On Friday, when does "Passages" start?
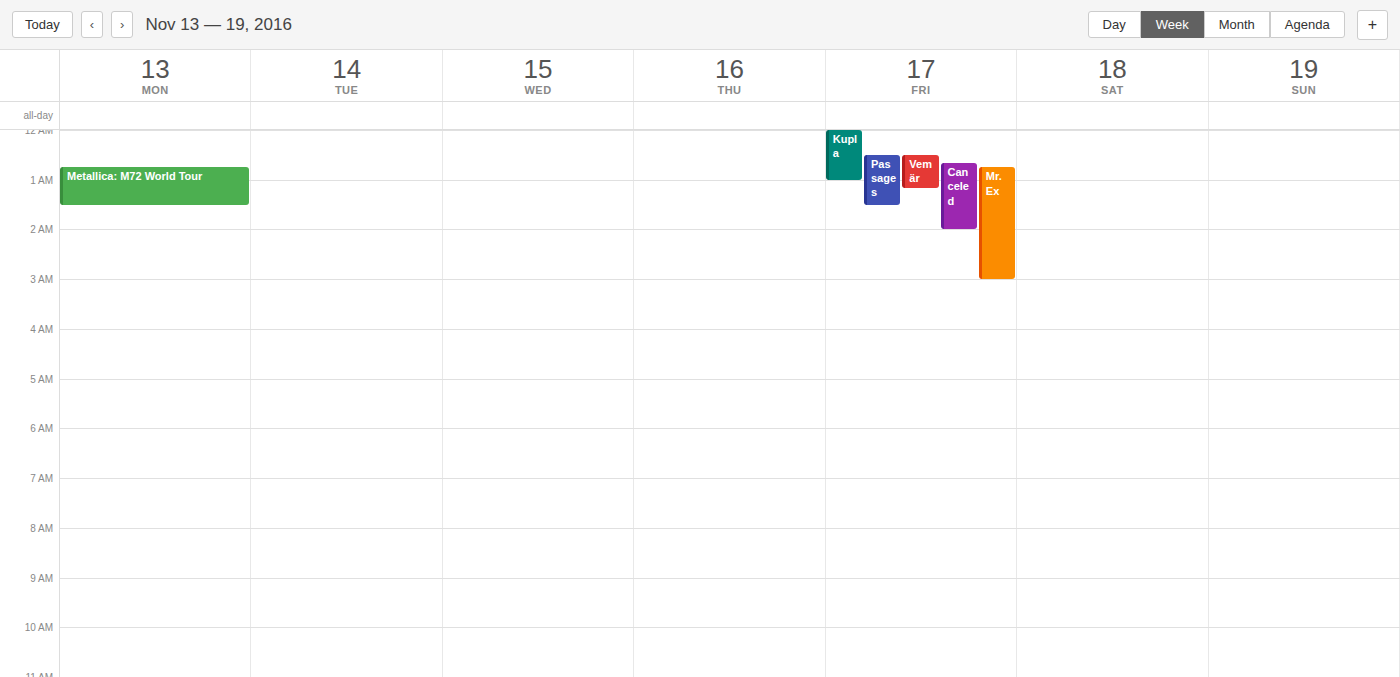
12:30 AM